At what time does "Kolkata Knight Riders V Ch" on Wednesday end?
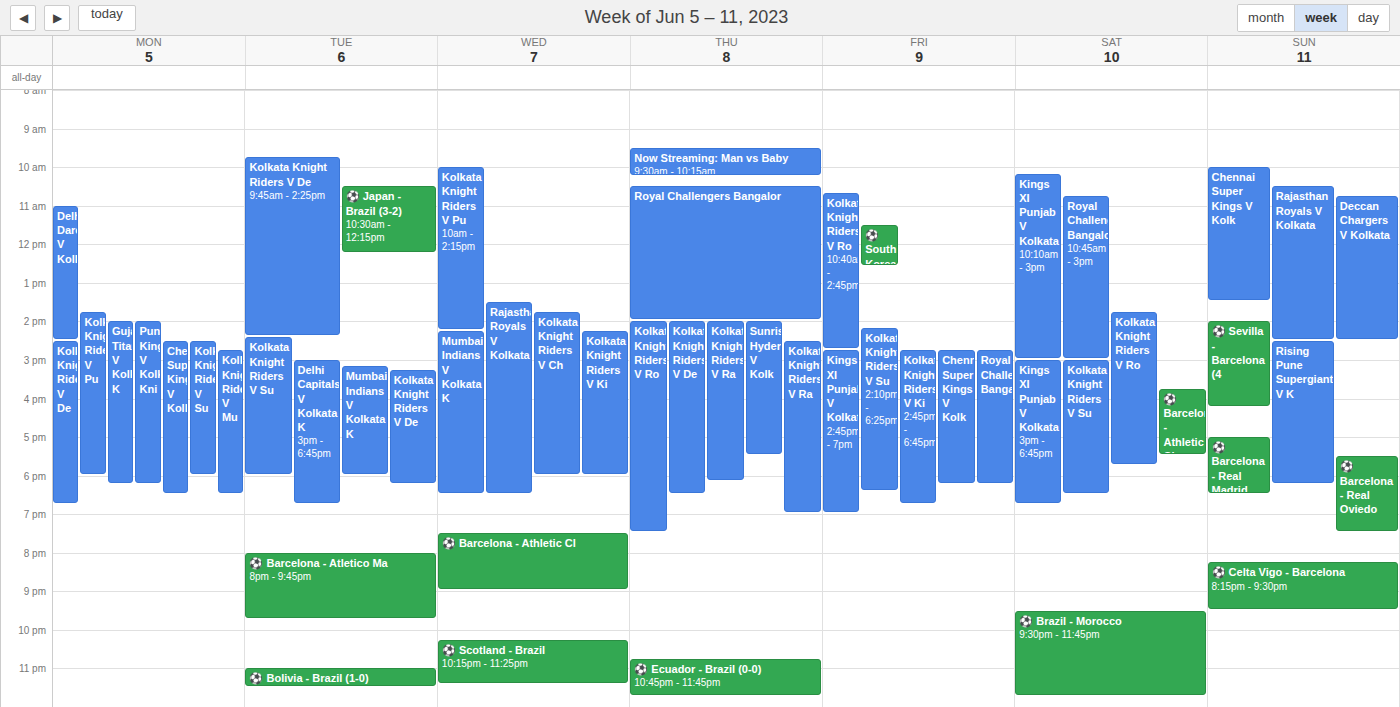
6:00 PM